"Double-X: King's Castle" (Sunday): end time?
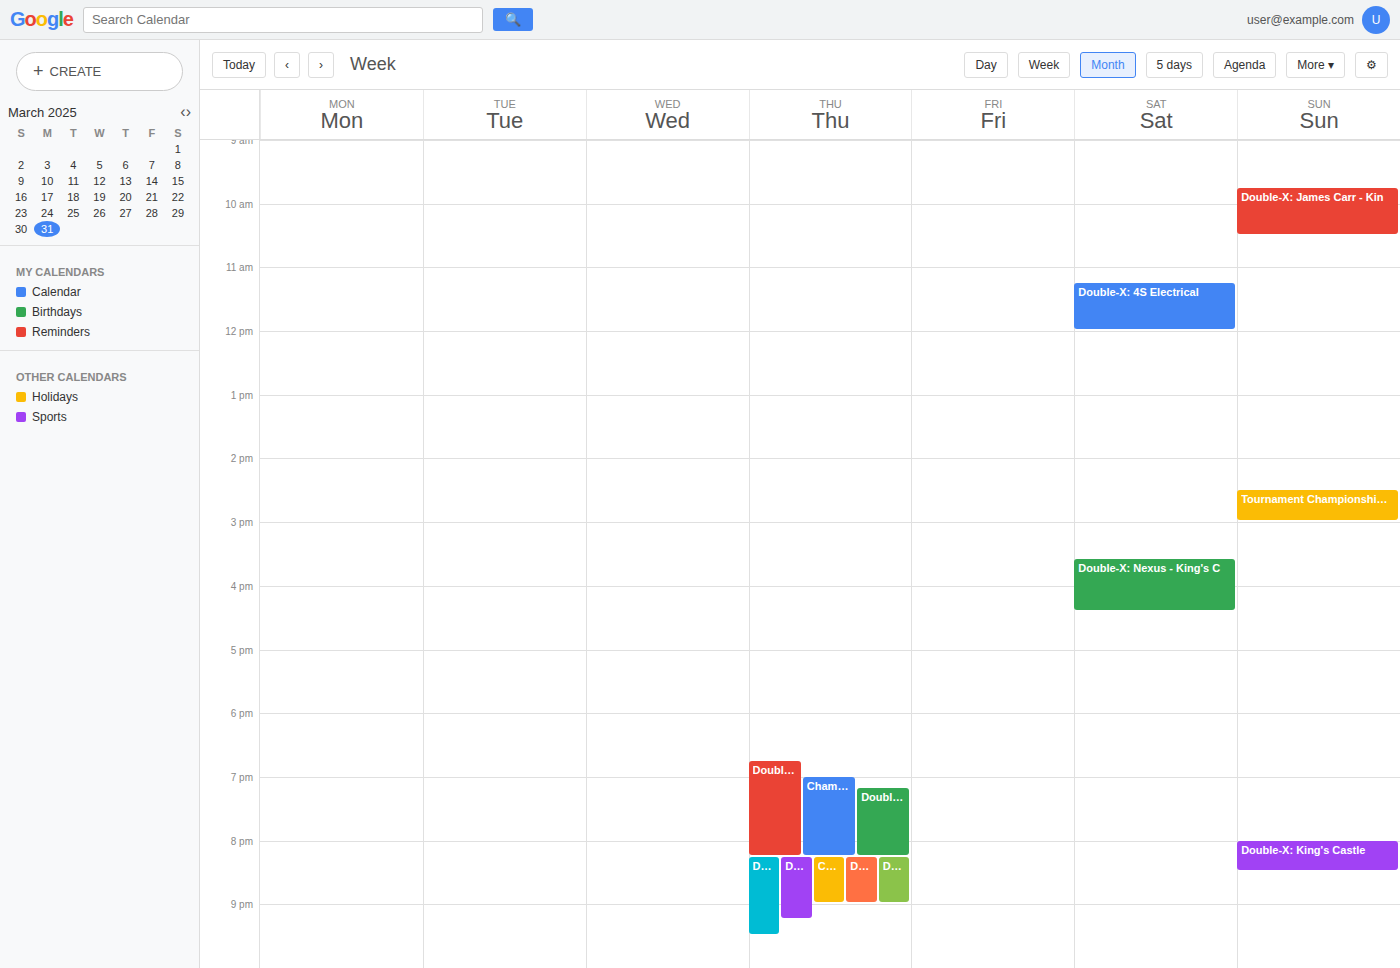
8:30 PM